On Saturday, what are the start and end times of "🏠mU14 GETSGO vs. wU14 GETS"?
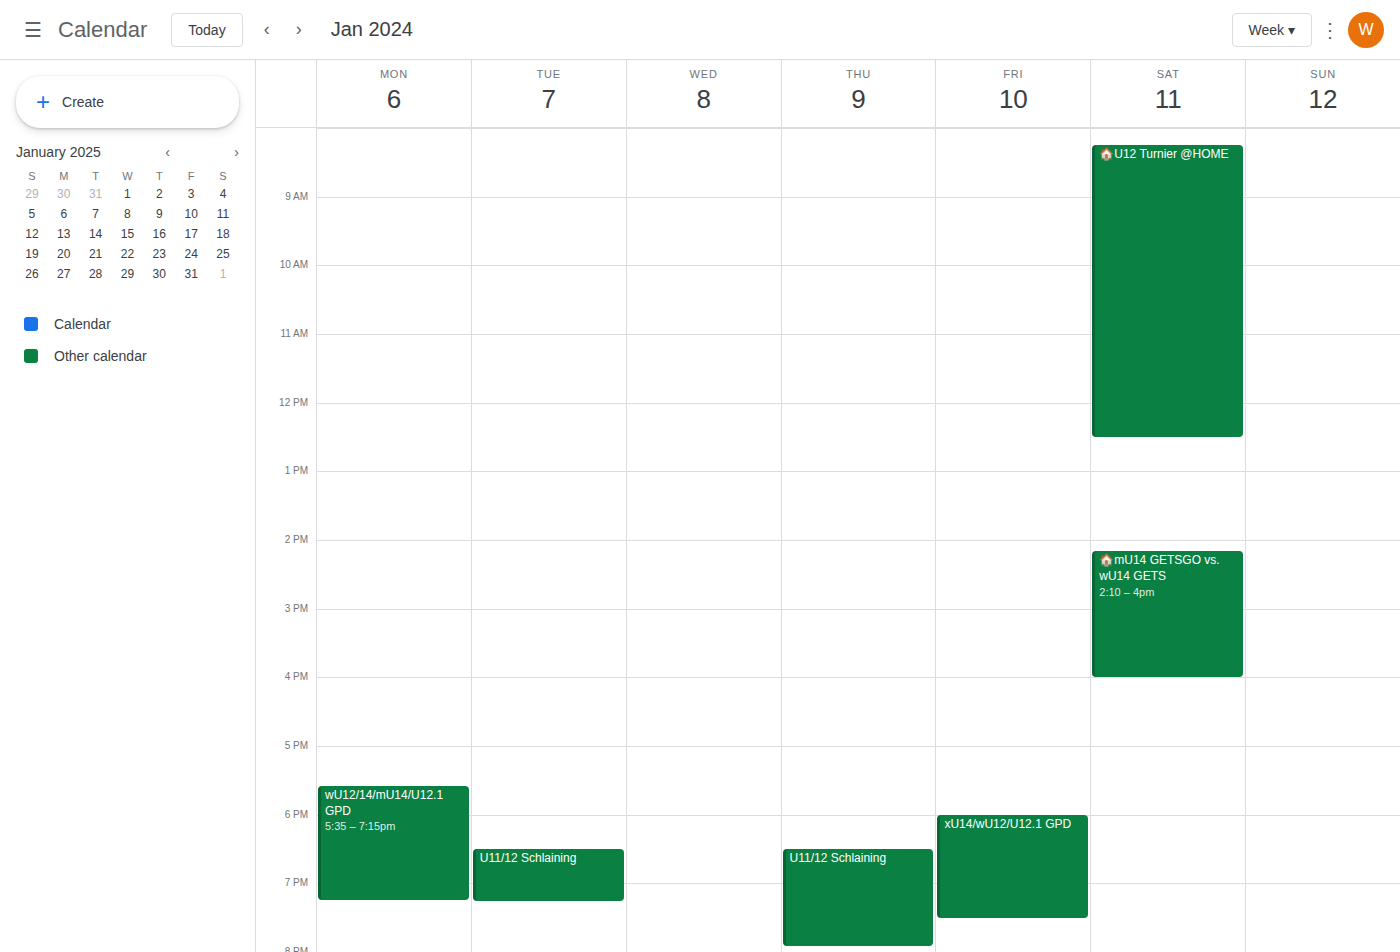
2:10 PM to 4:00 PM